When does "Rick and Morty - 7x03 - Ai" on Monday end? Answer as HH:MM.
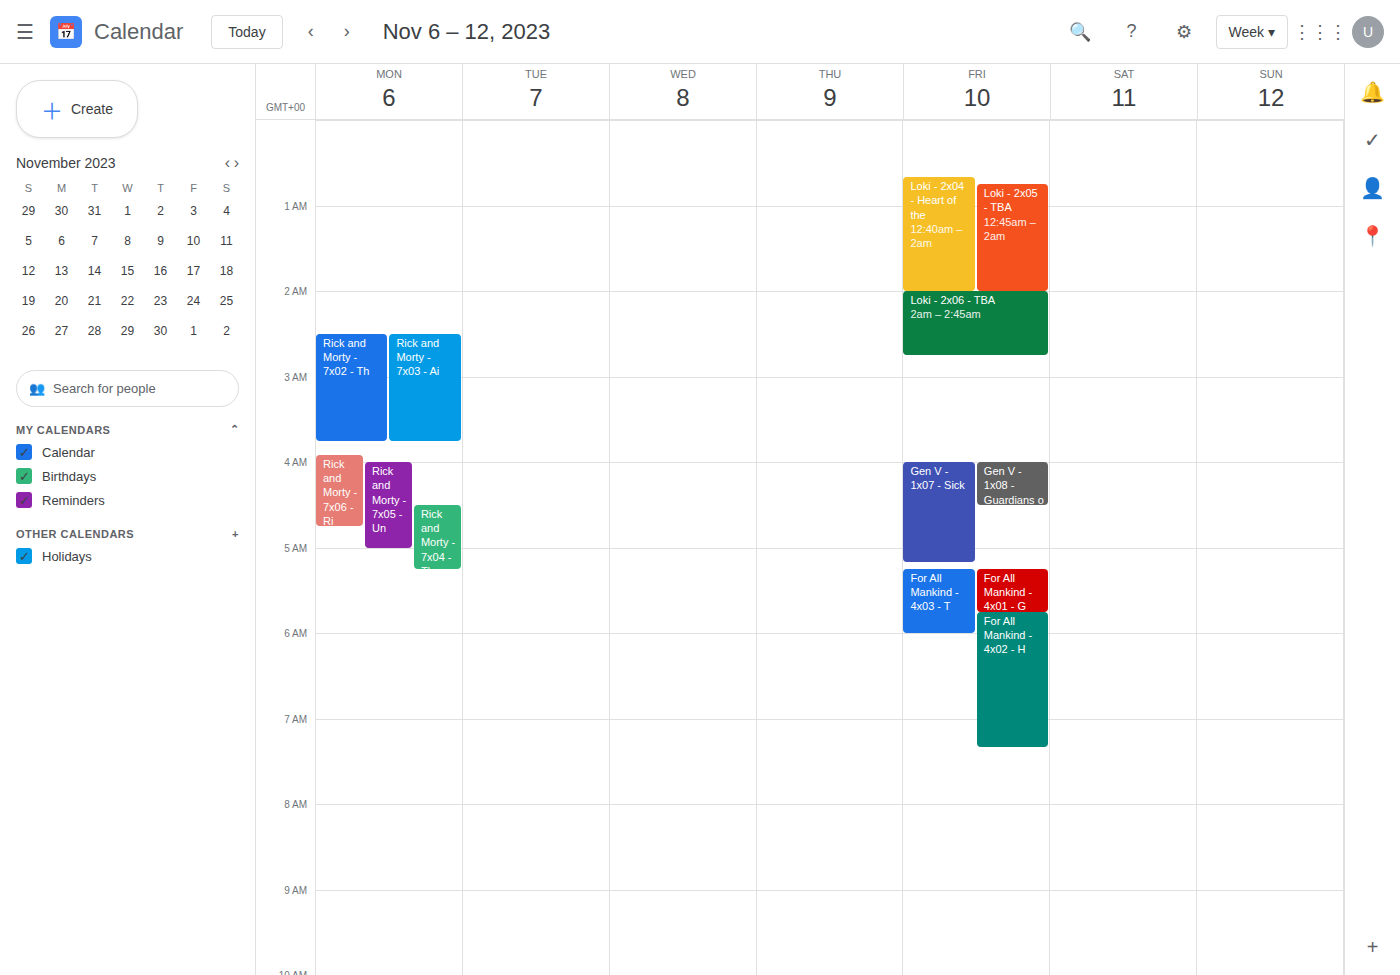
03:45